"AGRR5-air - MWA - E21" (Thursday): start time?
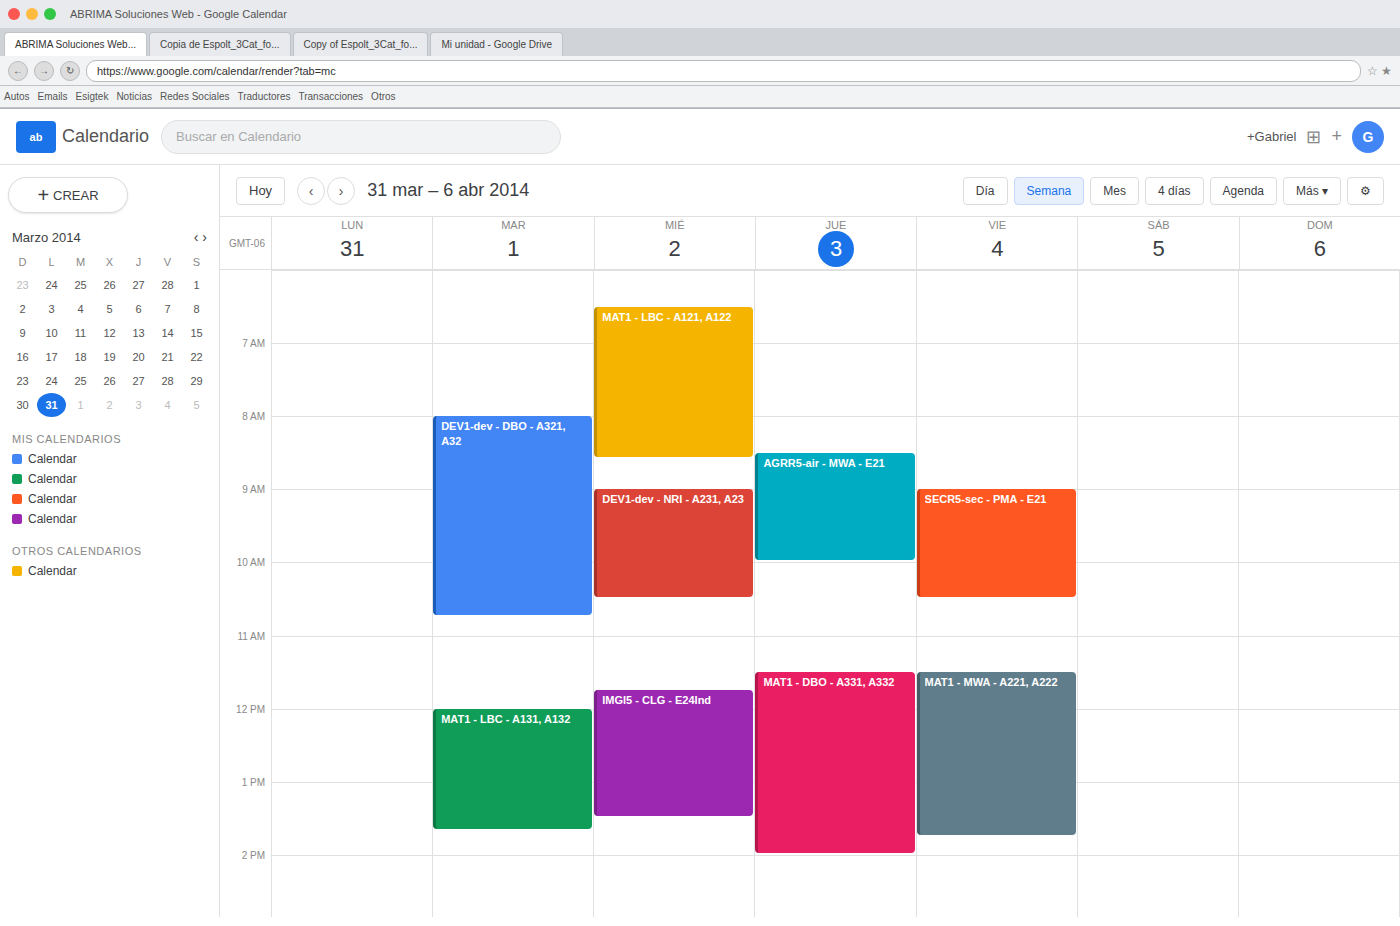
8:30 AM